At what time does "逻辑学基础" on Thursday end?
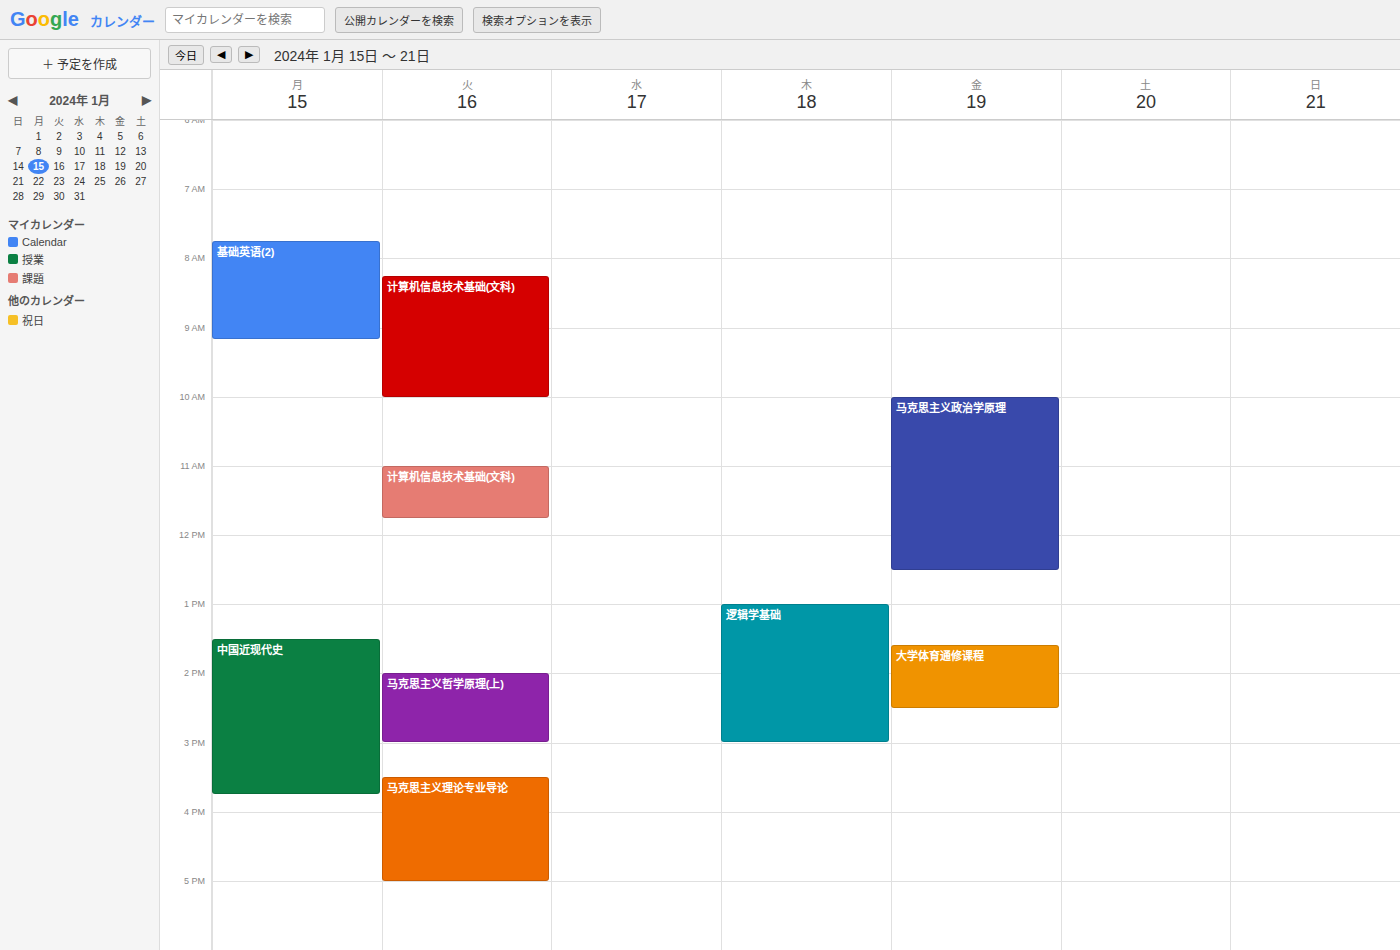
3:00 PM